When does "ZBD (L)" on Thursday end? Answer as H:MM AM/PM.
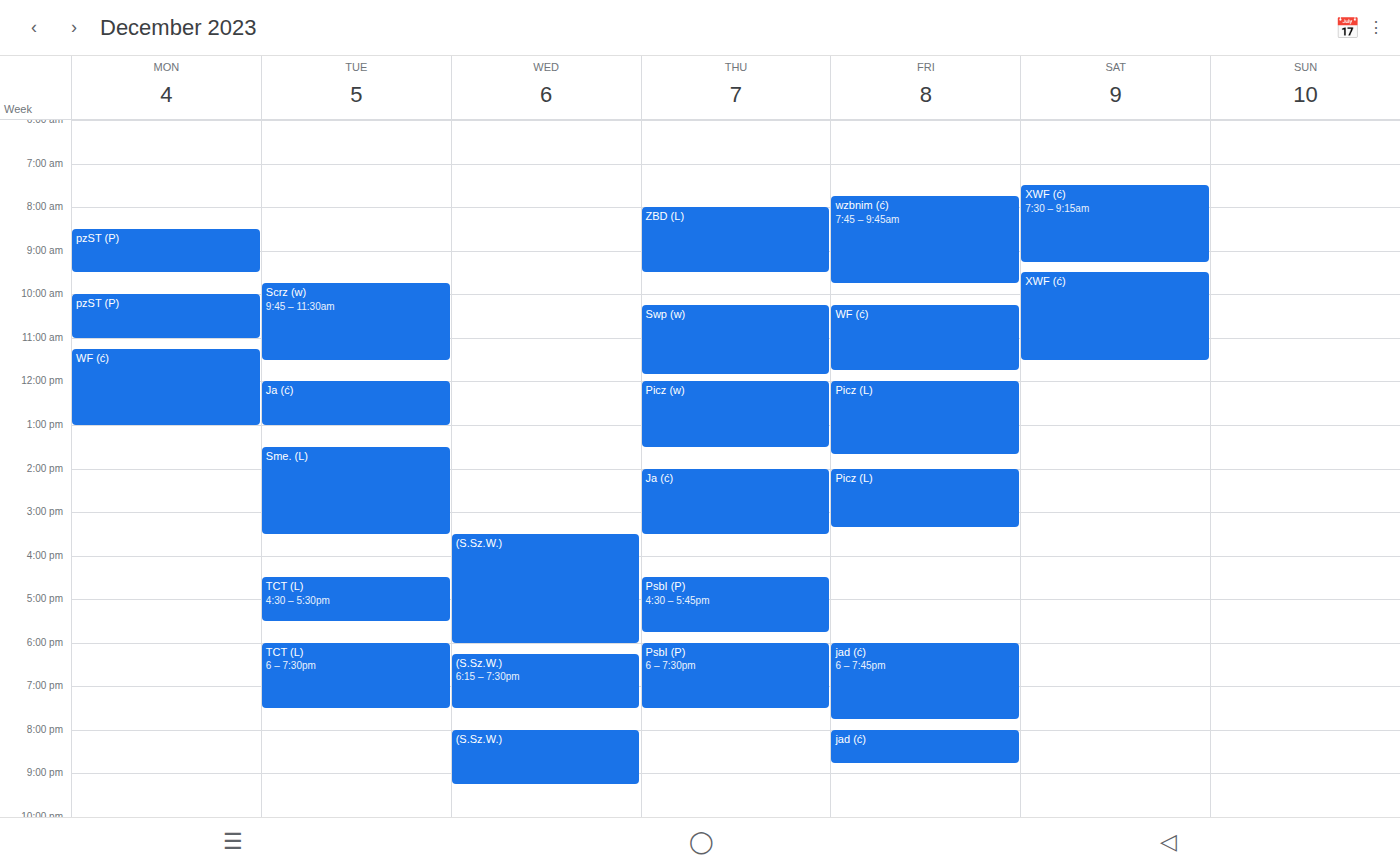
9:30 AM